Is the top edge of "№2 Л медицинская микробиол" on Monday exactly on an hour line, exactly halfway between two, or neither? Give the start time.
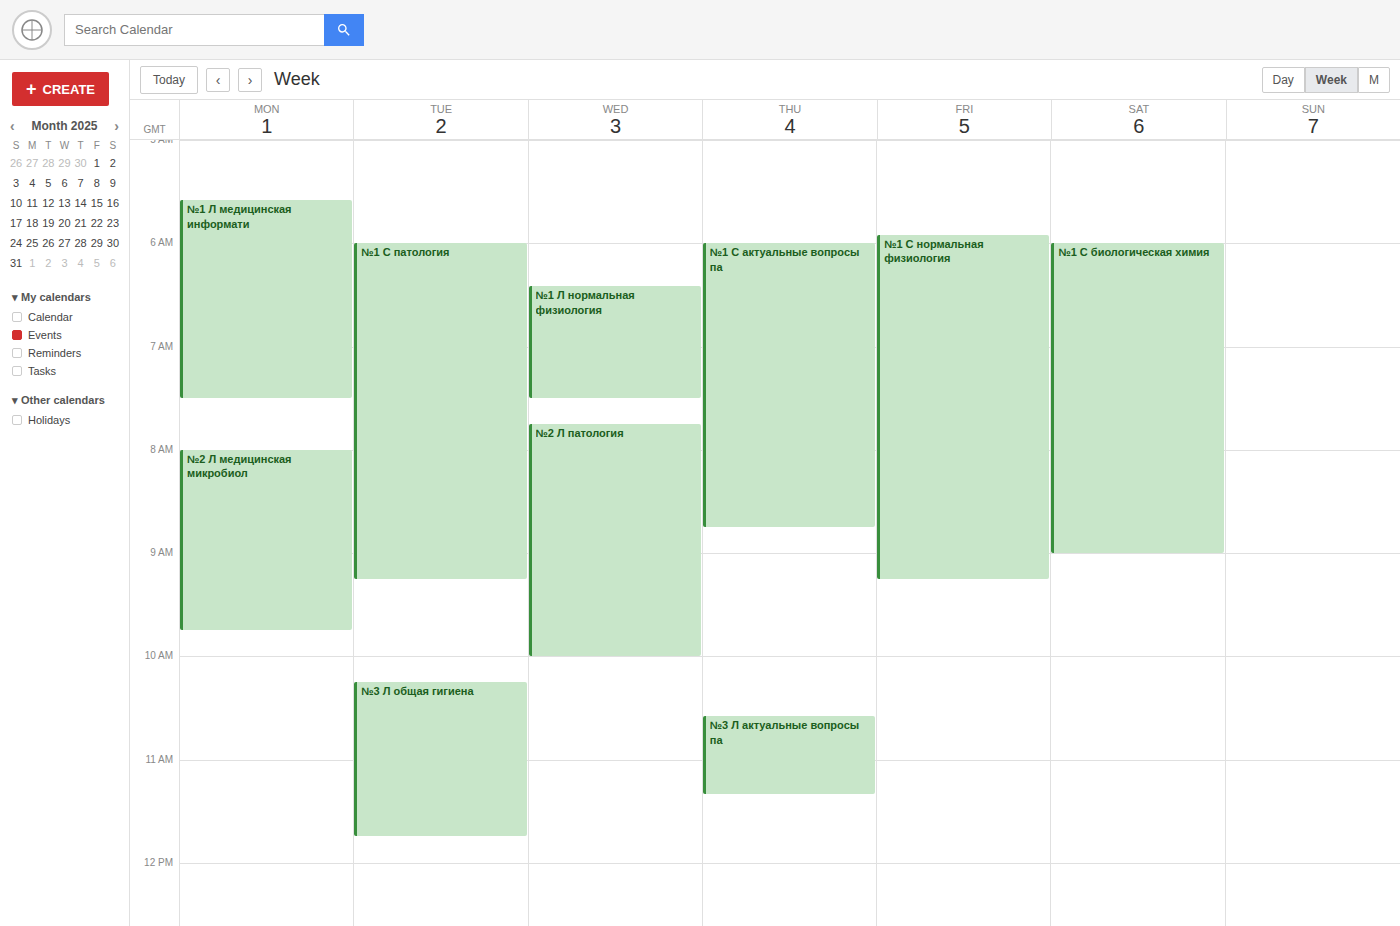
8:00 AM -- exactly on the 8 AM line.